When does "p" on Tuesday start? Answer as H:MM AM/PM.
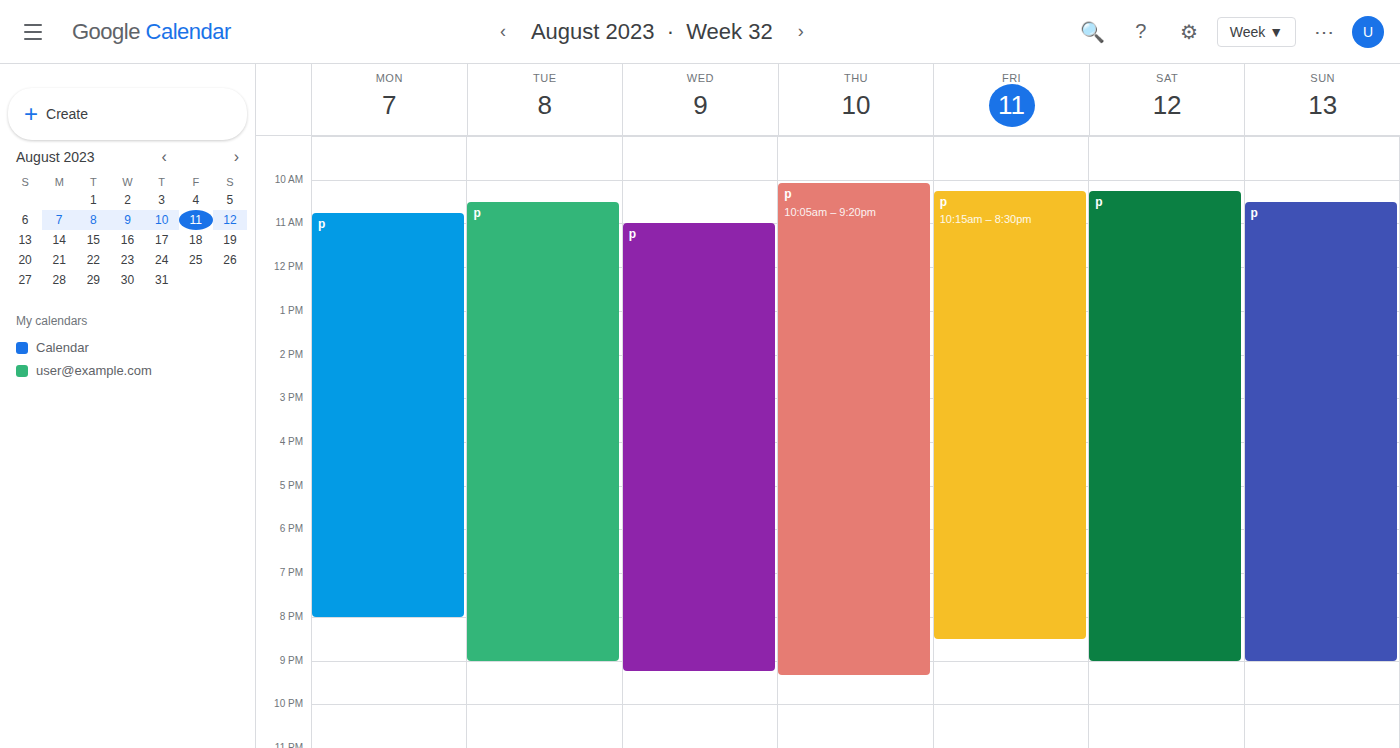
10:30 AM